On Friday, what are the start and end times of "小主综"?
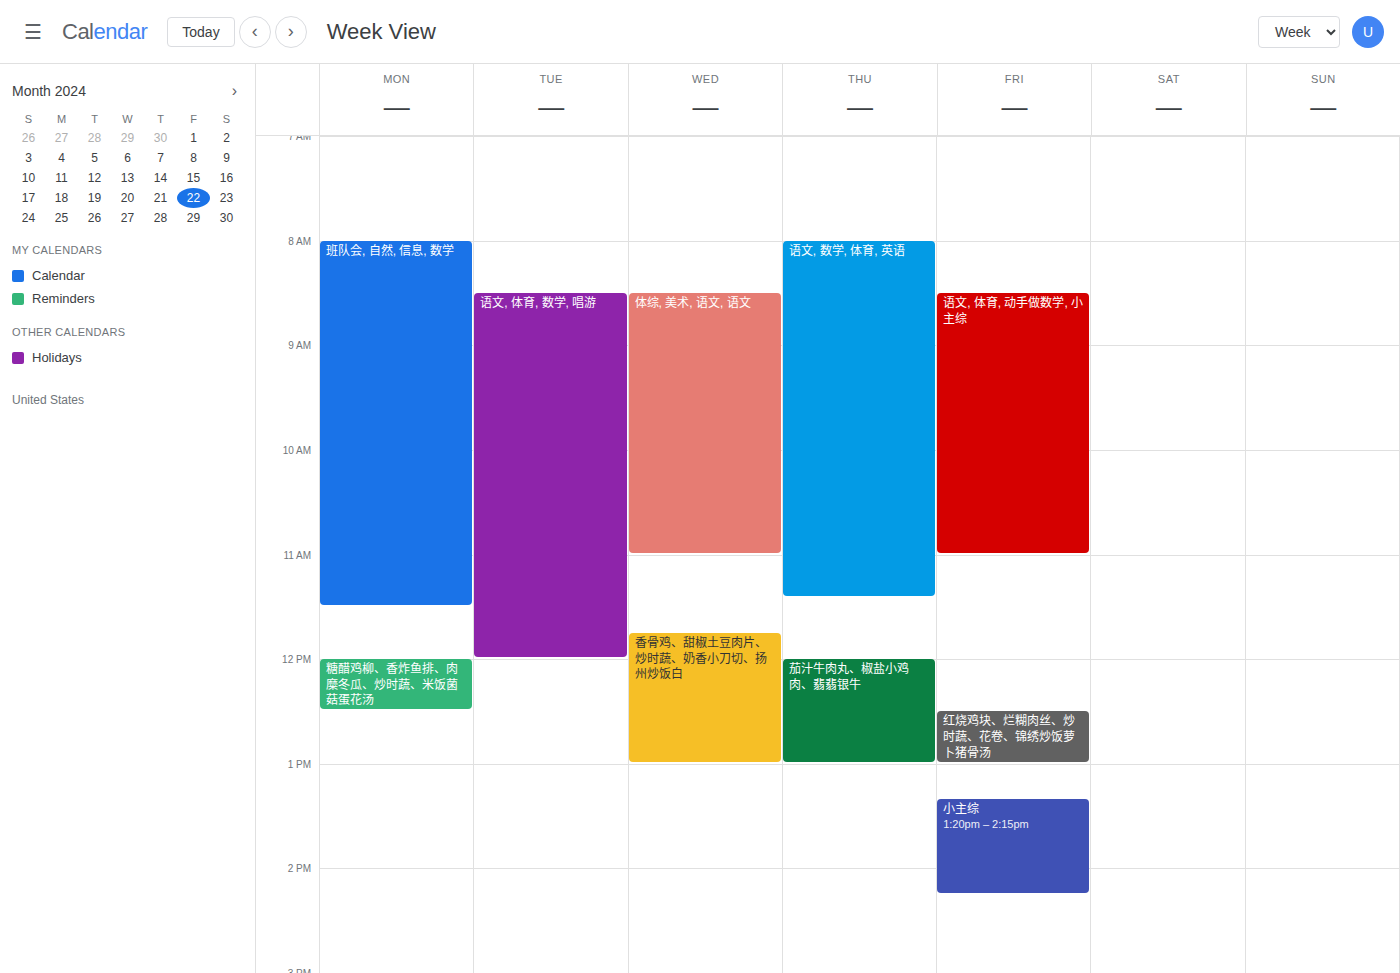
1:20 PM to 2:15 PM